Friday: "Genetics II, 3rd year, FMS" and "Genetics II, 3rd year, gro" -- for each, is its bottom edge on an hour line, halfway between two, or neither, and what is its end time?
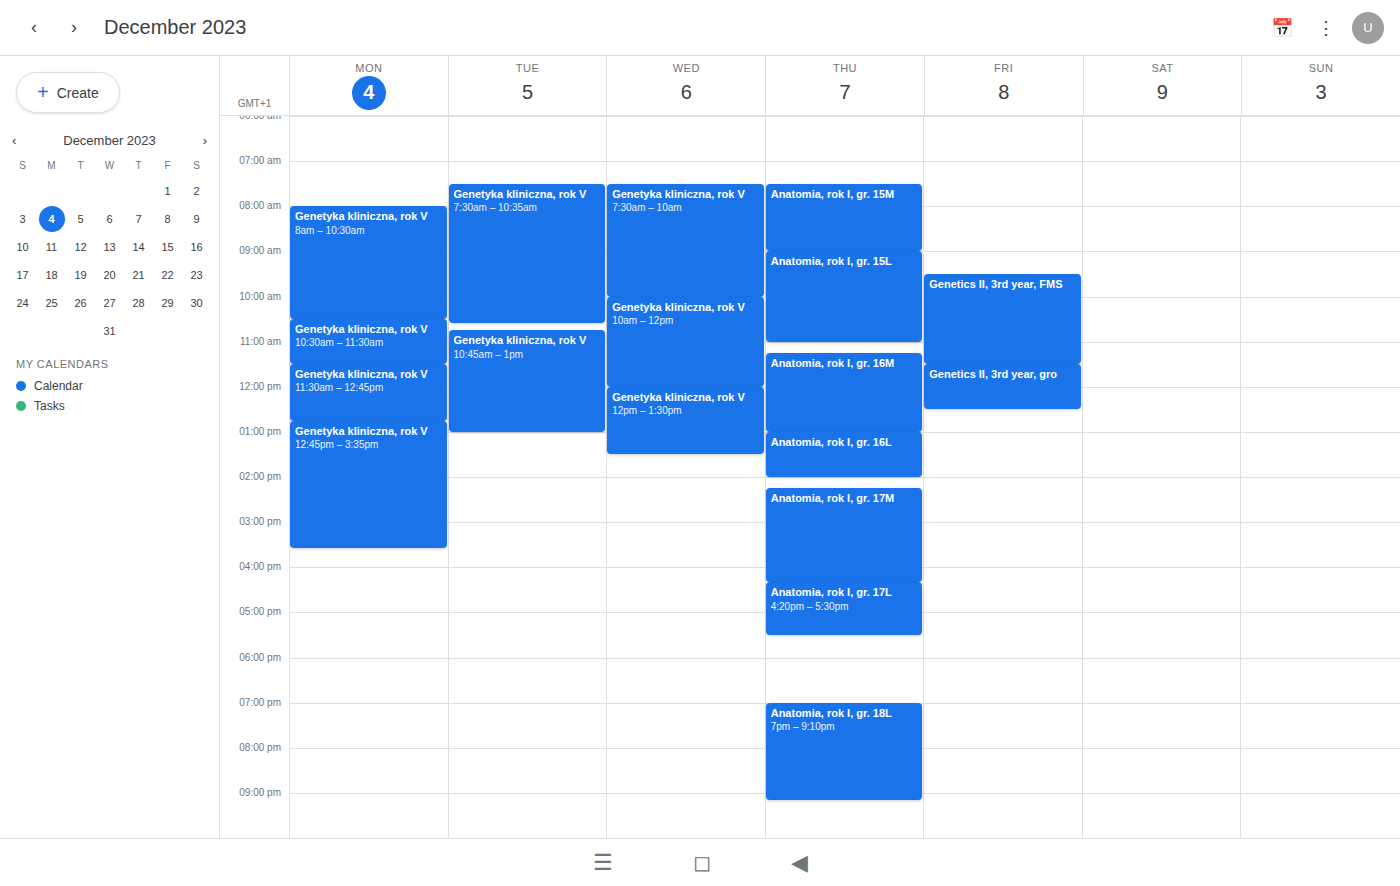
"Genetics II, 3rd year, FMS": 11:30, halfway between the 11:00 and 12:00 lines. "Genetics II, 3rd year, gro": 12:30, halfway between the 12:00 and 13:00 lines.